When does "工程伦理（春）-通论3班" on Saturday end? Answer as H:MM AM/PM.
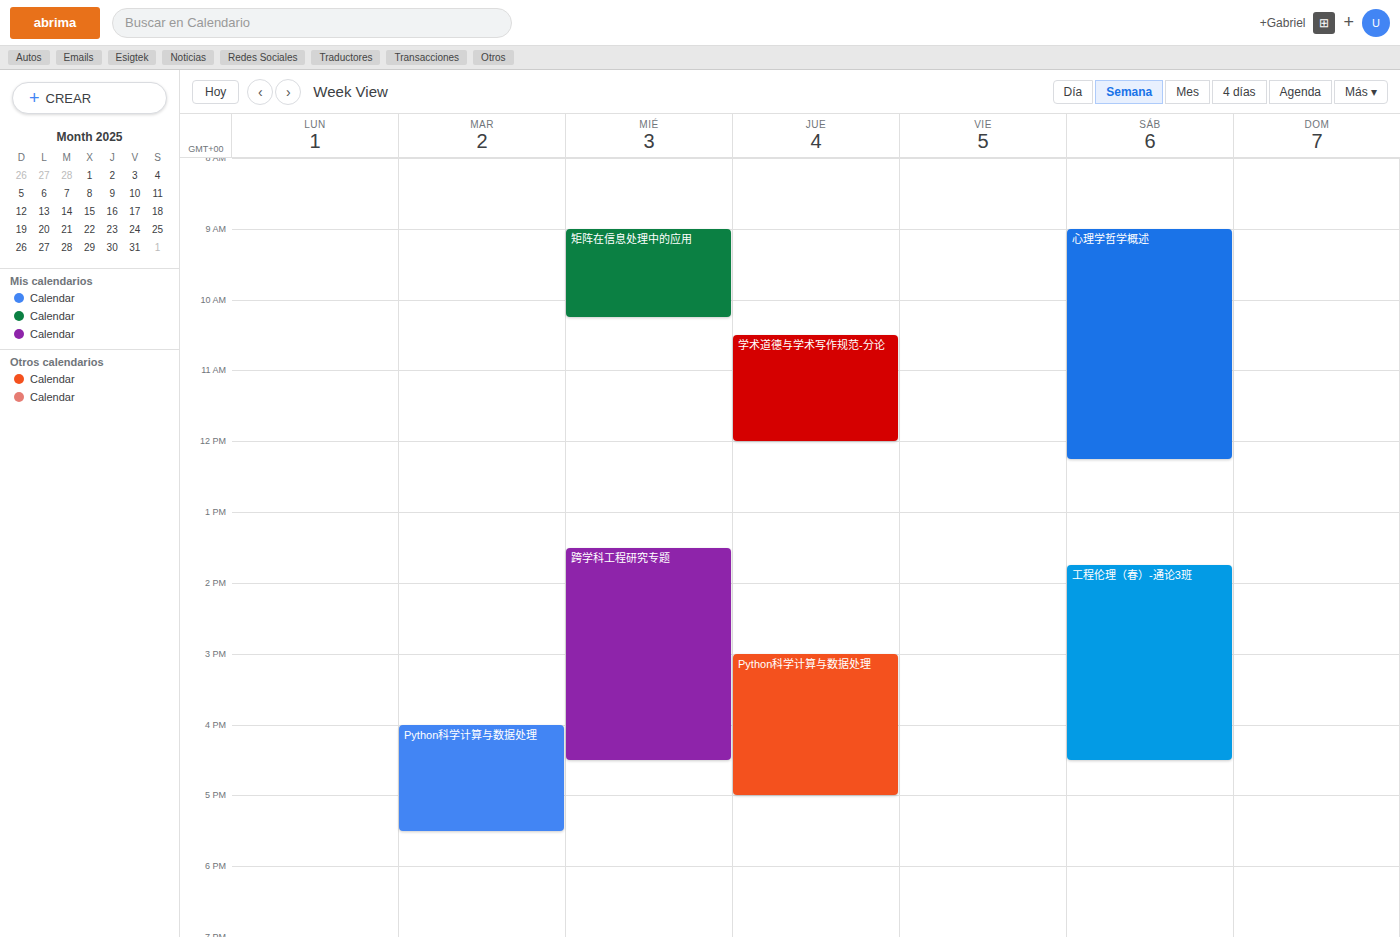
4:30 PM